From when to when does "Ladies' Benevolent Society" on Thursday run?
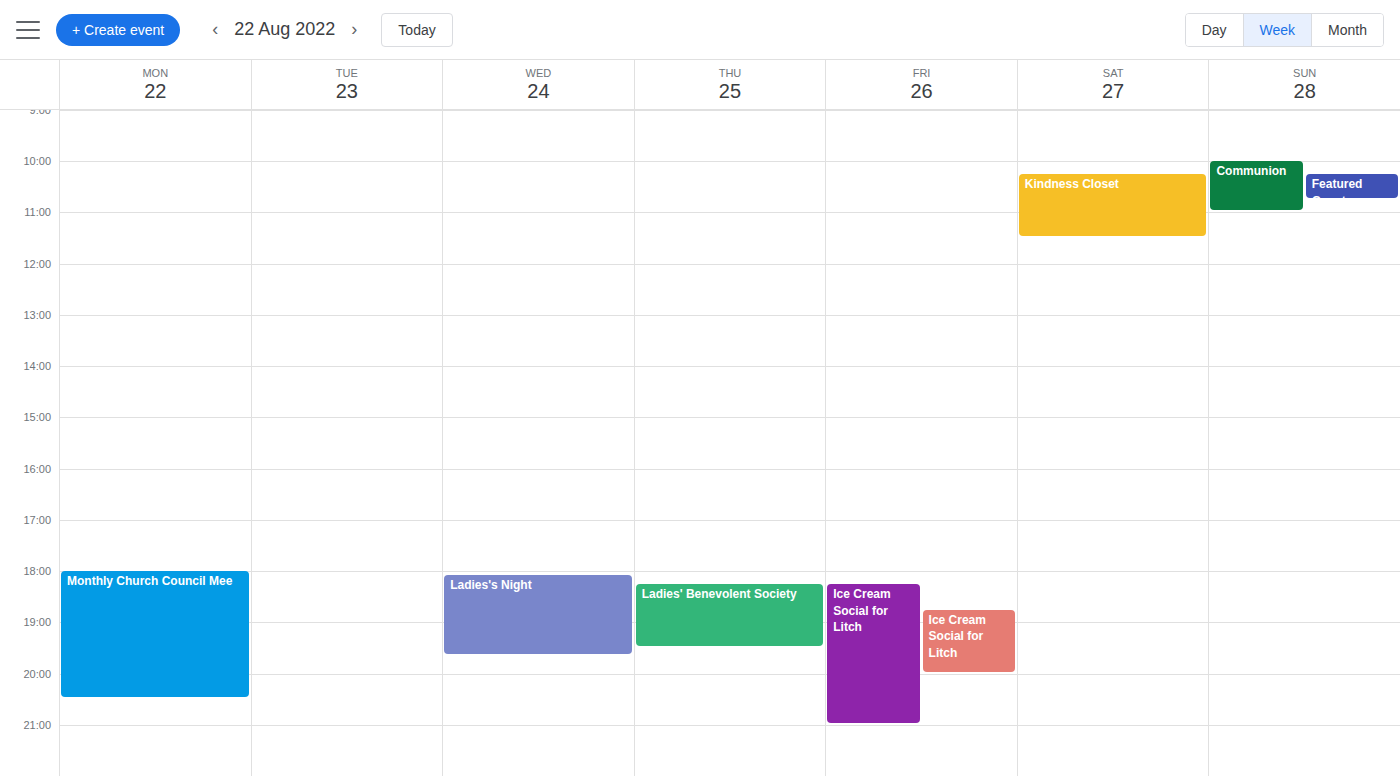
6:15 PM to 7:30 PM